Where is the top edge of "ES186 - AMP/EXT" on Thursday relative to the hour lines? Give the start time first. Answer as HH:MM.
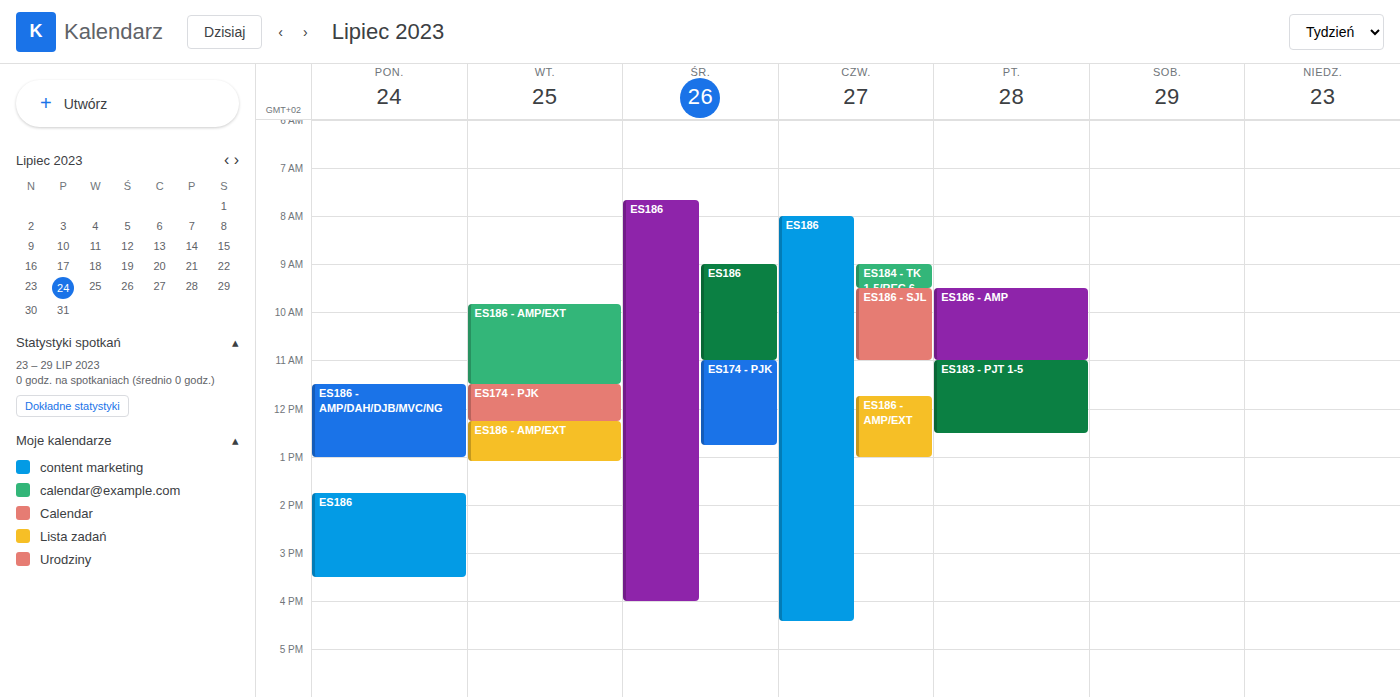
11:45 -- neither: three quarters of the way from the 11:00 line to the 12:00 line.